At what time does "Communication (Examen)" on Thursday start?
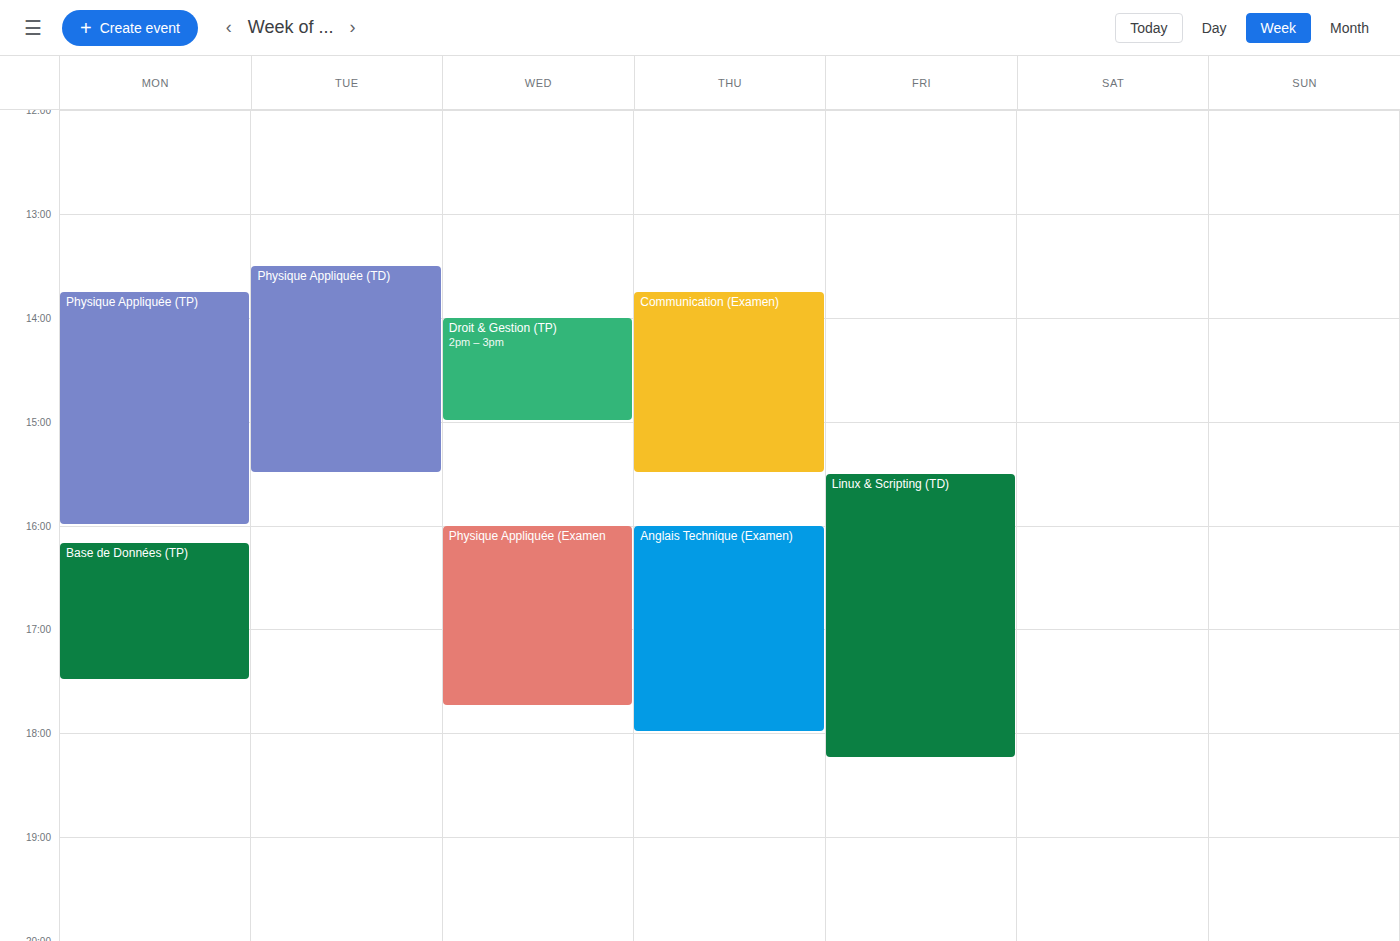
1:45 PM